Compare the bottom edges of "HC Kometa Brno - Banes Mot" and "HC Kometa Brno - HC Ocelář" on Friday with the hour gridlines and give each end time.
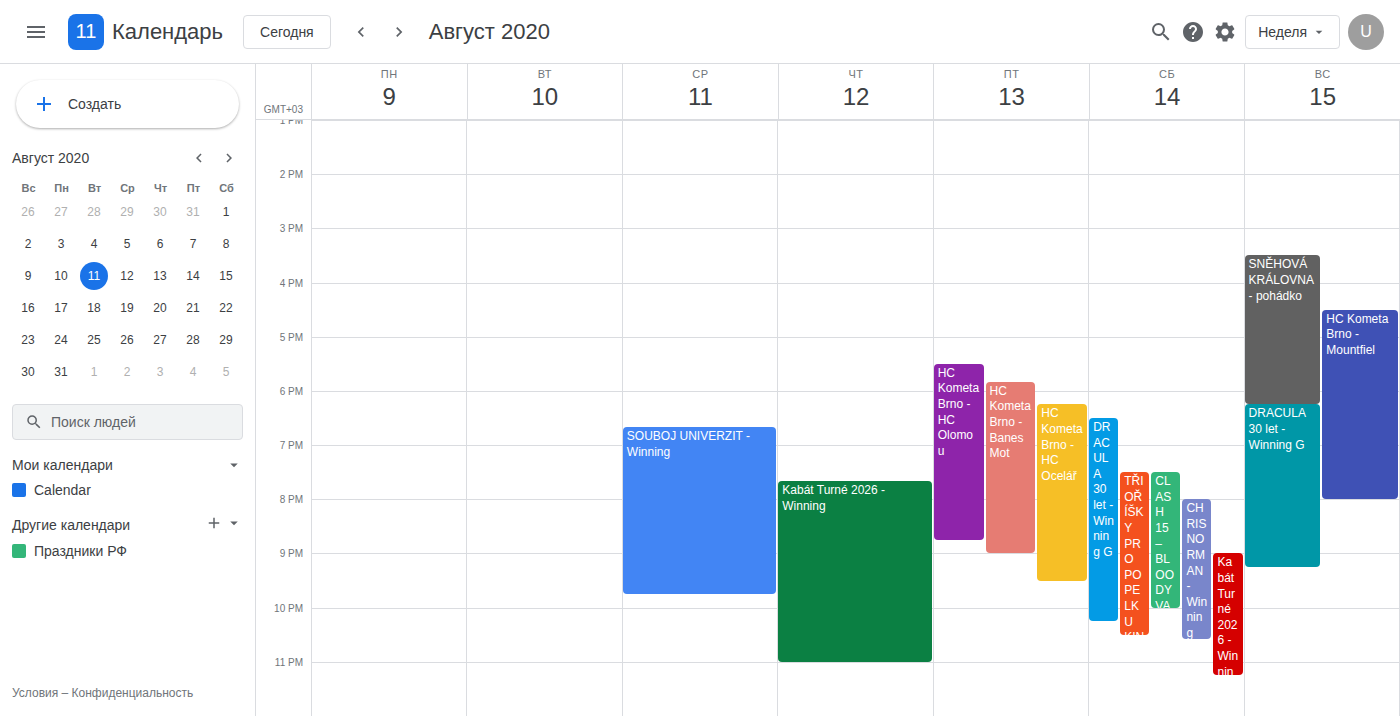
"HC Kometa Brno - Banes Mot": 9:00 PM, exactly on the 9 PM line. "HC Kometa Brno - HC Ocelář": 9:30 PM, halfway between the 9 PM and 10 PM lines.